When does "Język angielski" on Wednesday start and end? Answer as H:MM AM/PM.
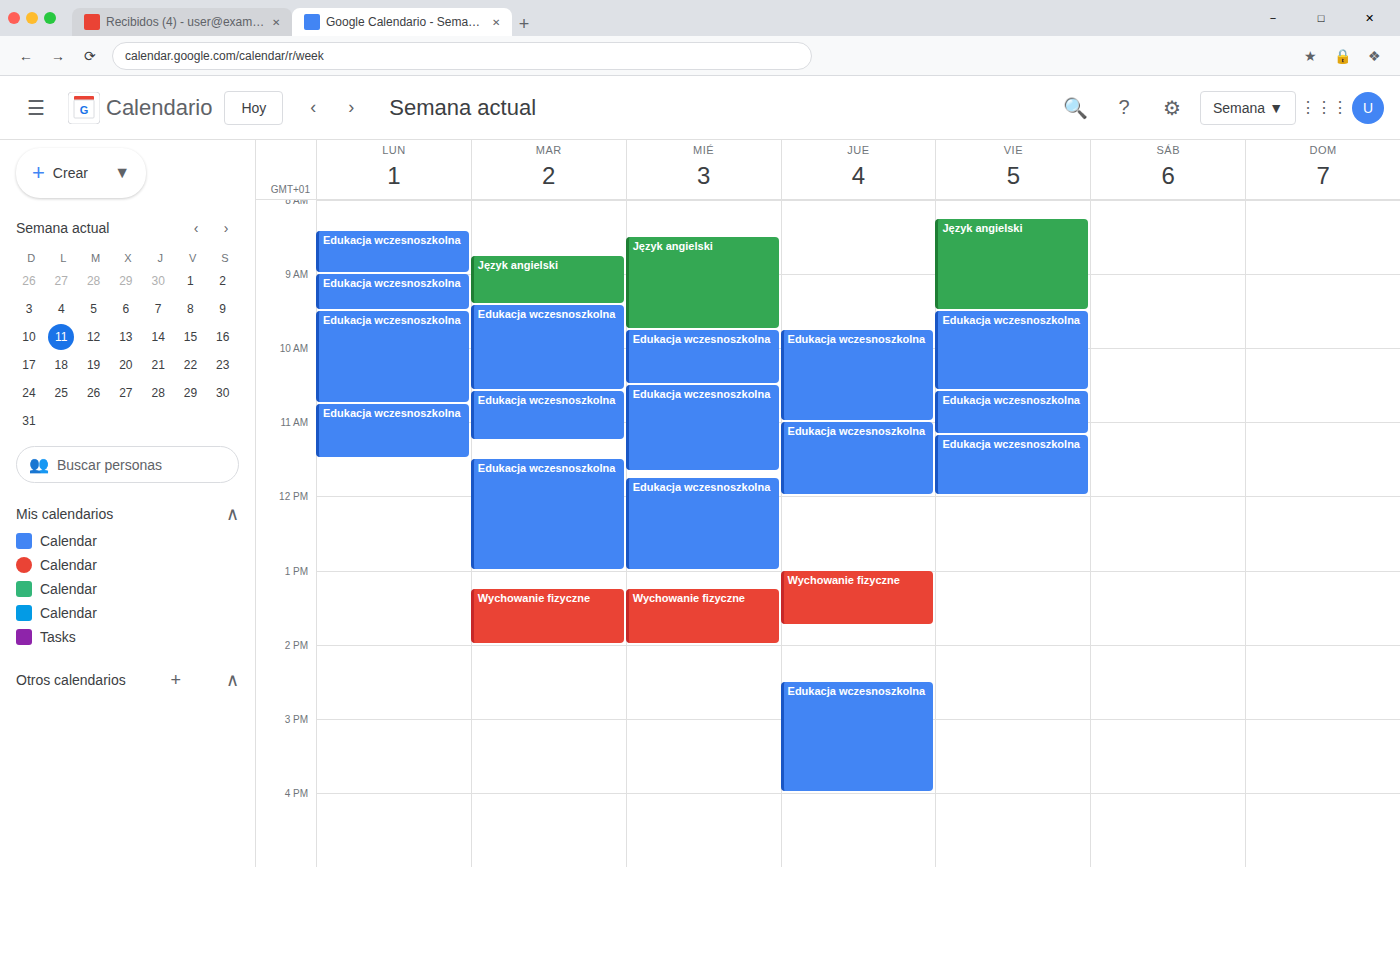
8:30 AM to 9:45 AM